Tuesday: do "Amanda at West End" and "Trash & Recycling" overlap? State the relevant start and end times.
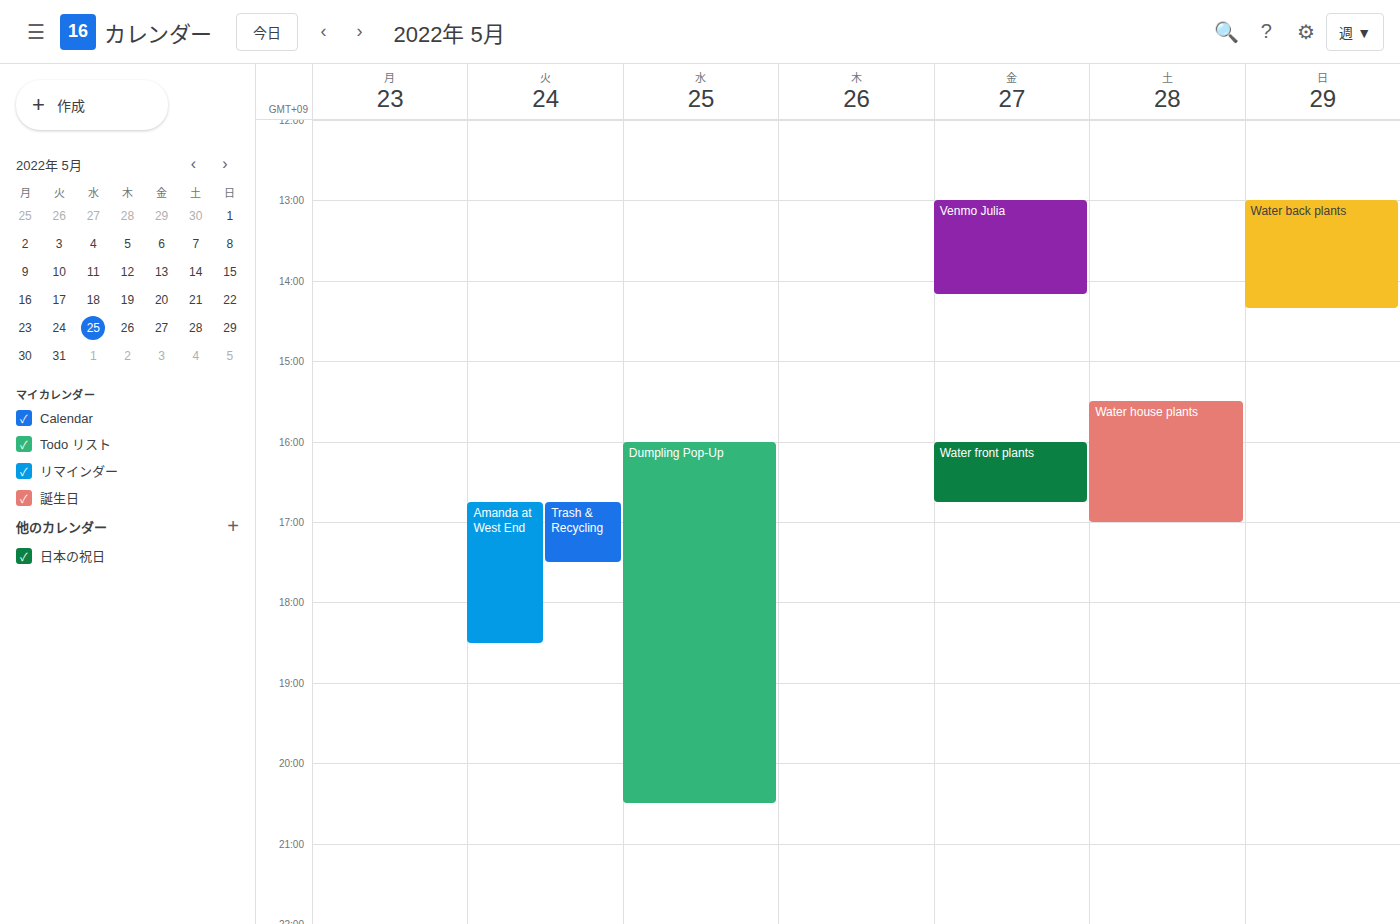
"Trash & Recycling" runs 4:45 PM to 5:30 PM, inside "Amanda at West End" -- they overlap.